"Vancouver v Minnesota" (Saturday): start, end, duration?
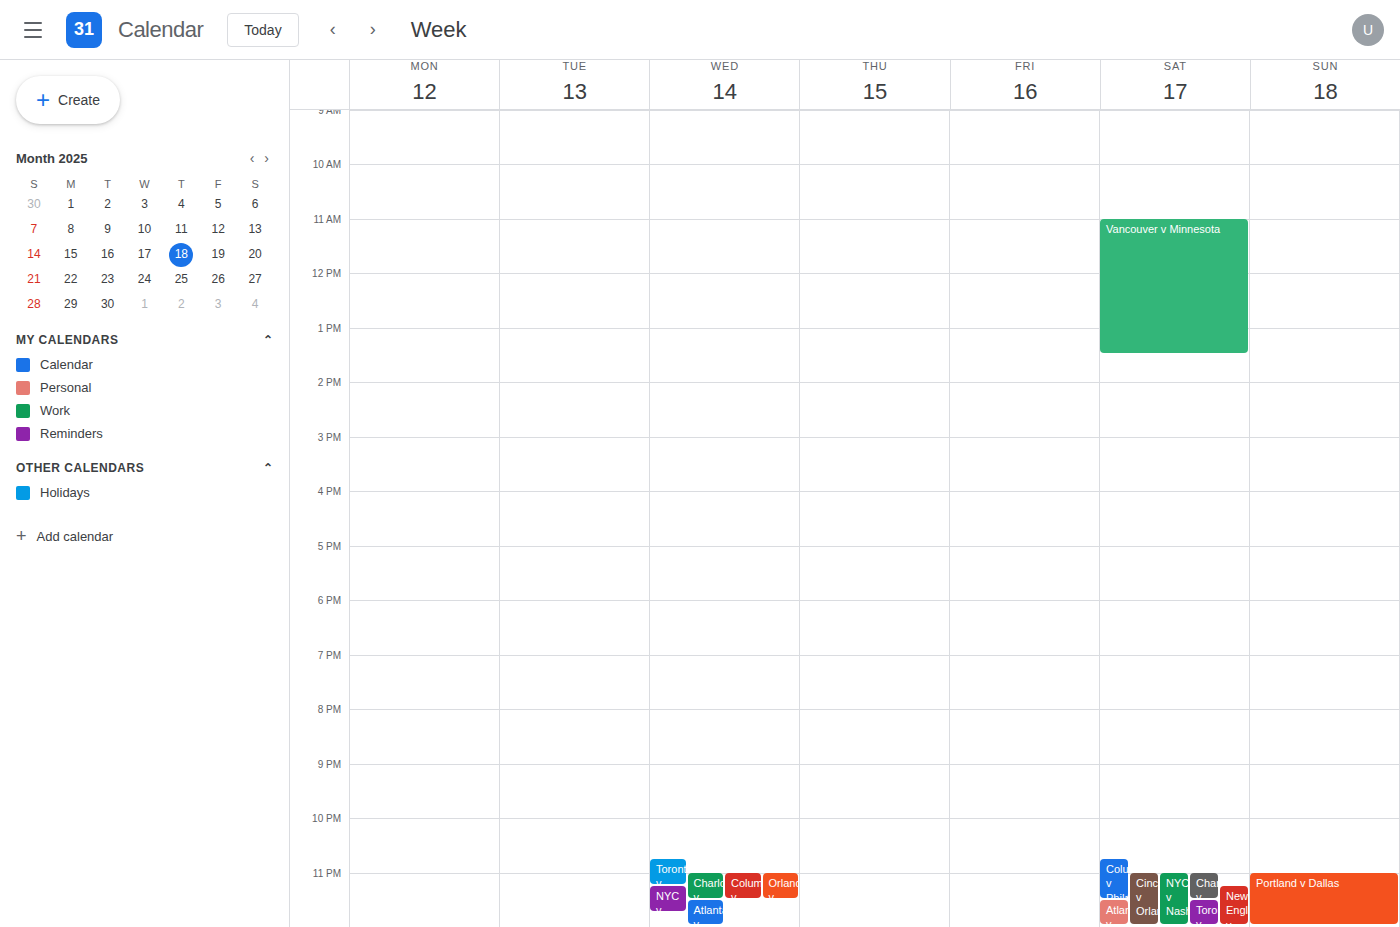
11:00 AM to 1:30 PM, 2 hours 30 minutes